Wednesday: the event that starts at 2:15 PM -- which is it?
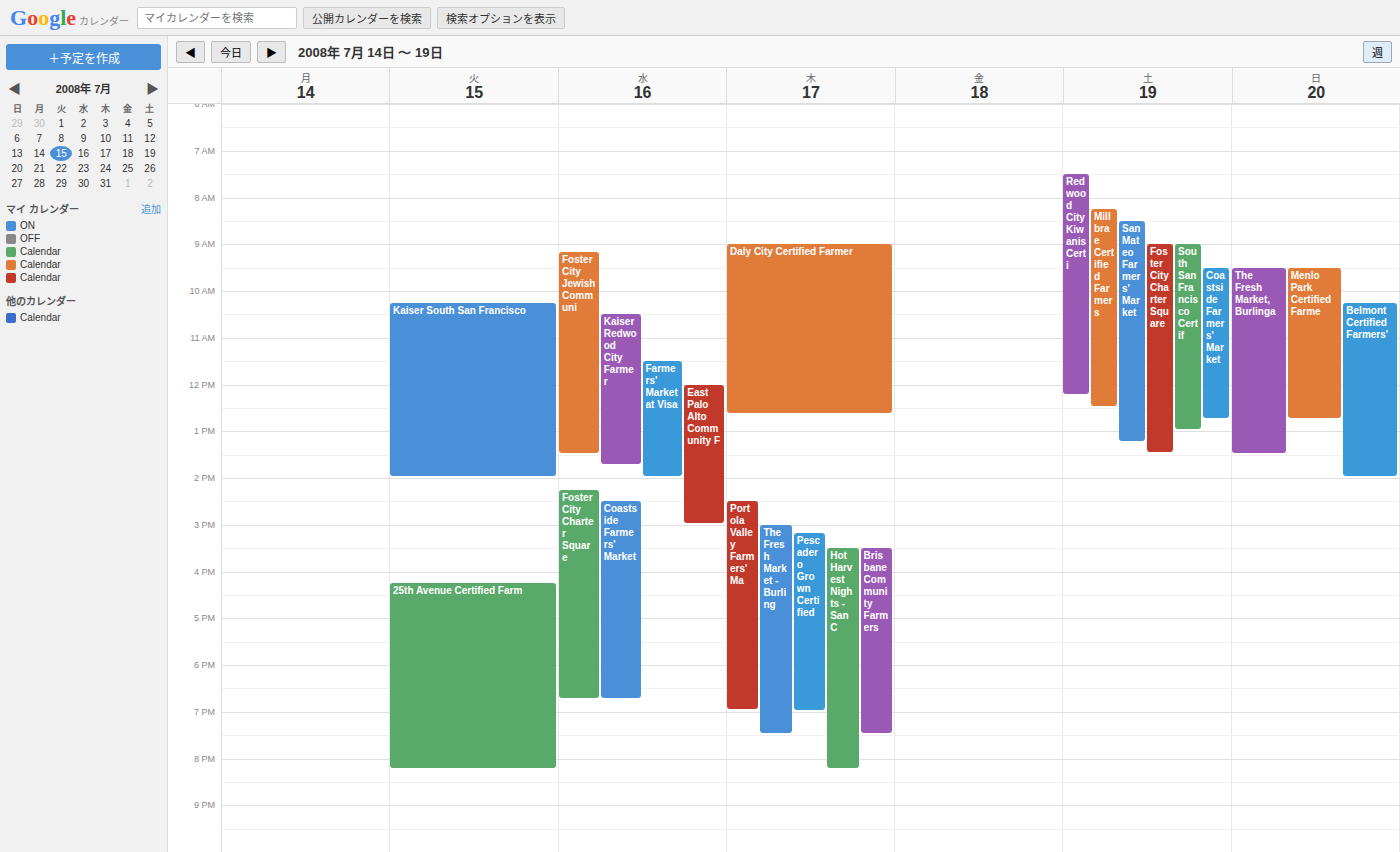
"Foster City Charter Square"